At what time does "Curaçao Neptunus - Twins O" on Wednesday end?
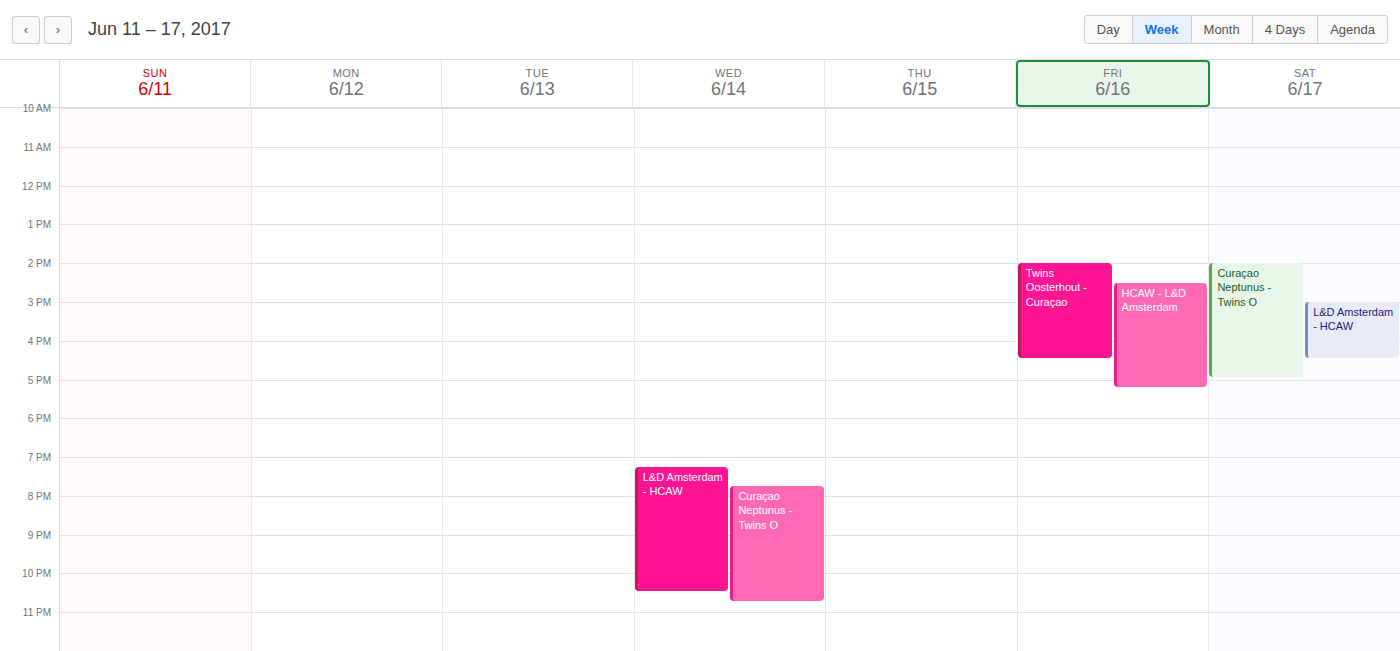
10:45 PM